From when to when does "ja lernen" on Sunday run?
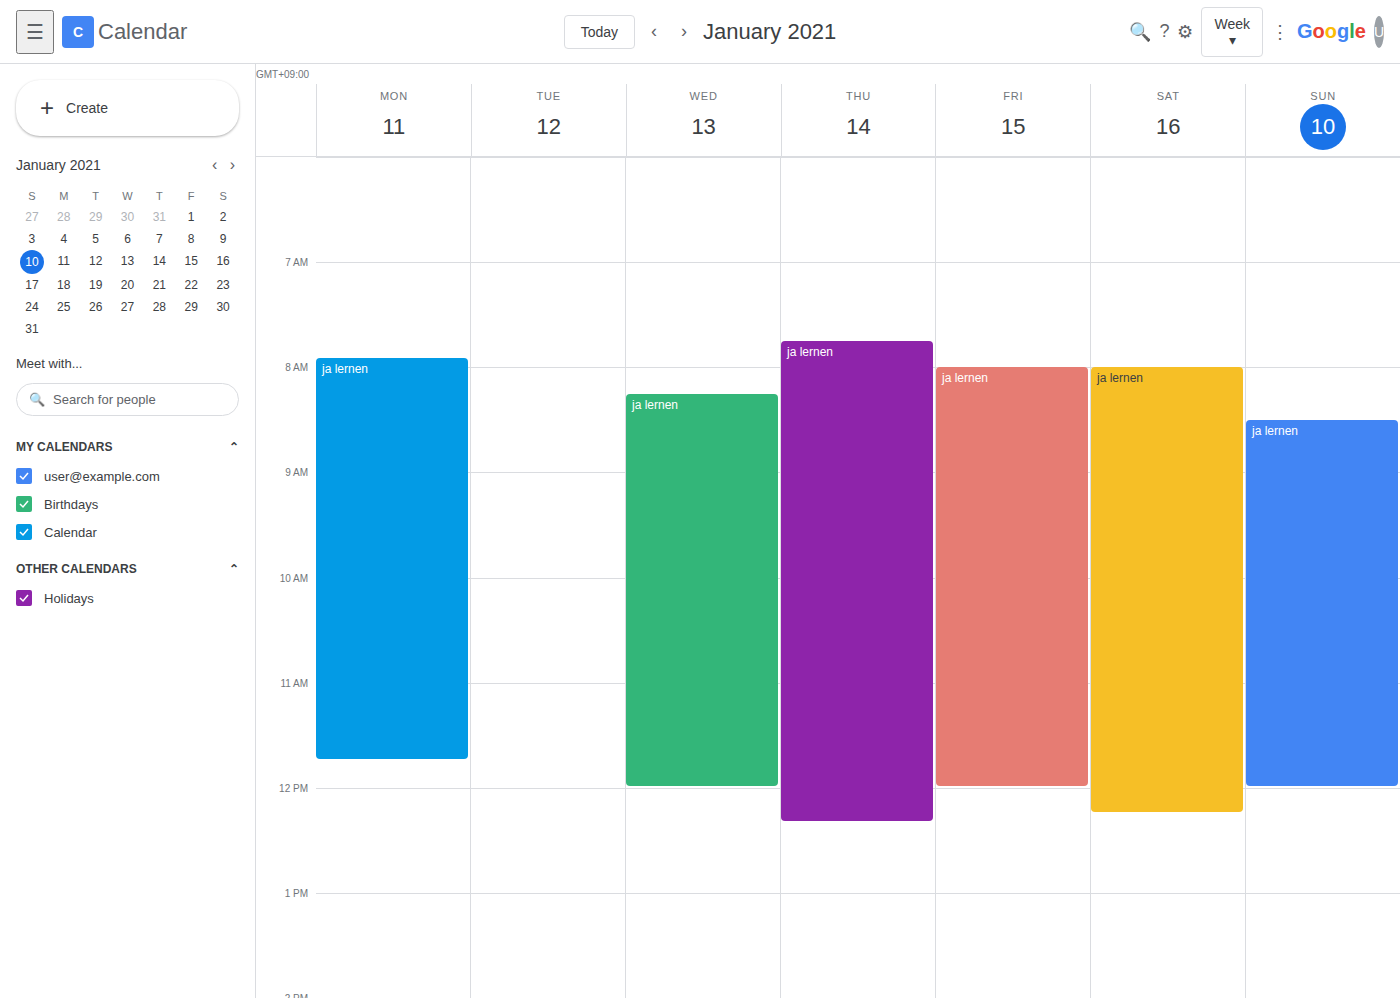
8:30 AM to 12:00 PM